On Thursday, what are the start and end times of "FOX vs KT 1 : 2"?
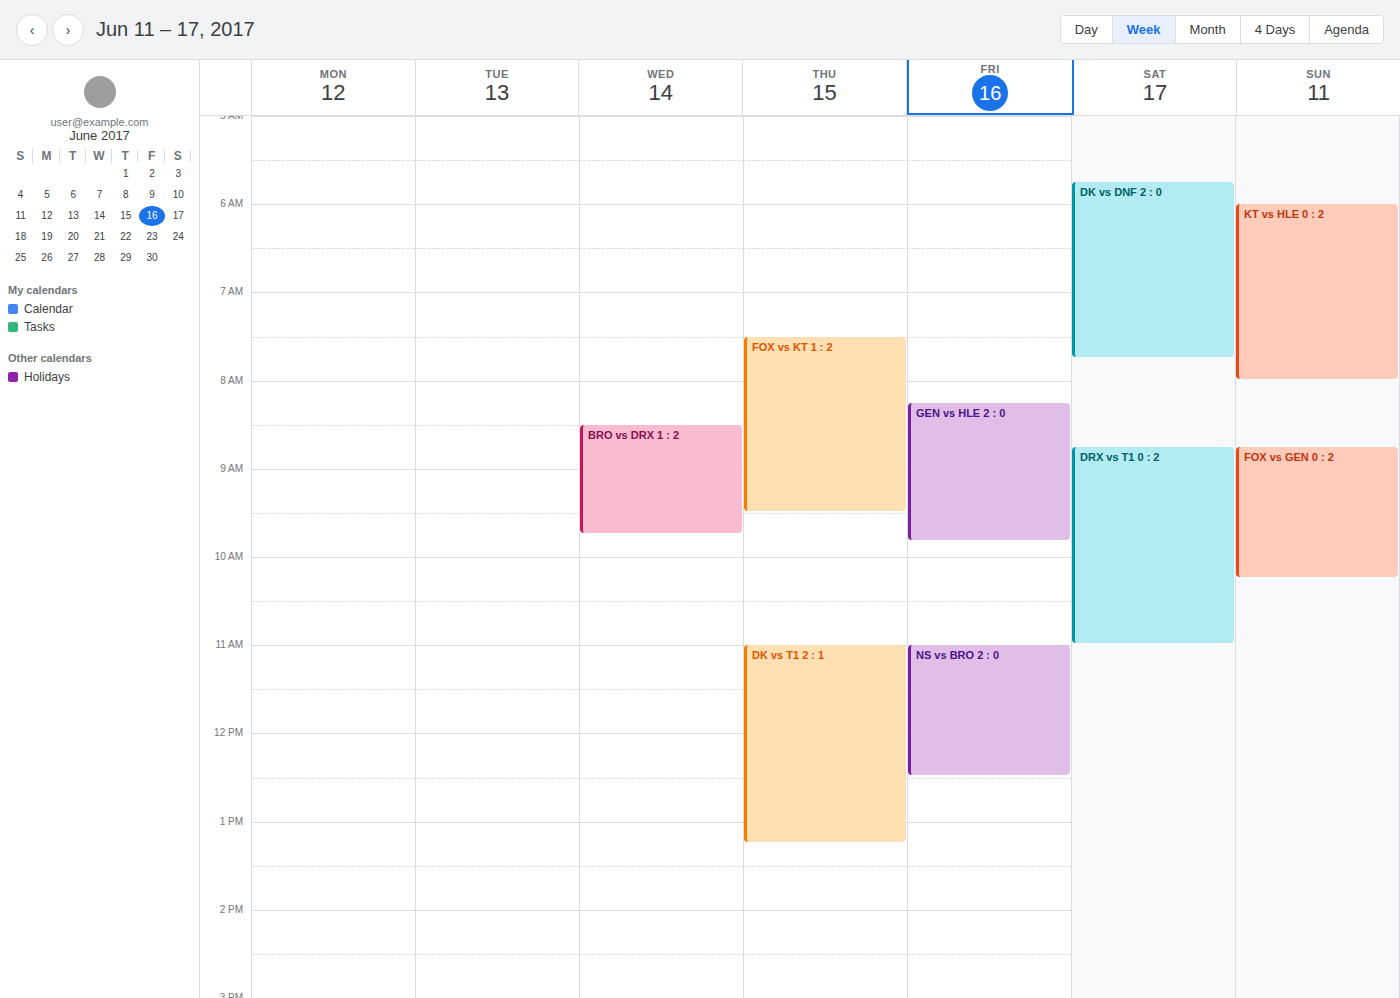
7:30 AM to 9:30 AM